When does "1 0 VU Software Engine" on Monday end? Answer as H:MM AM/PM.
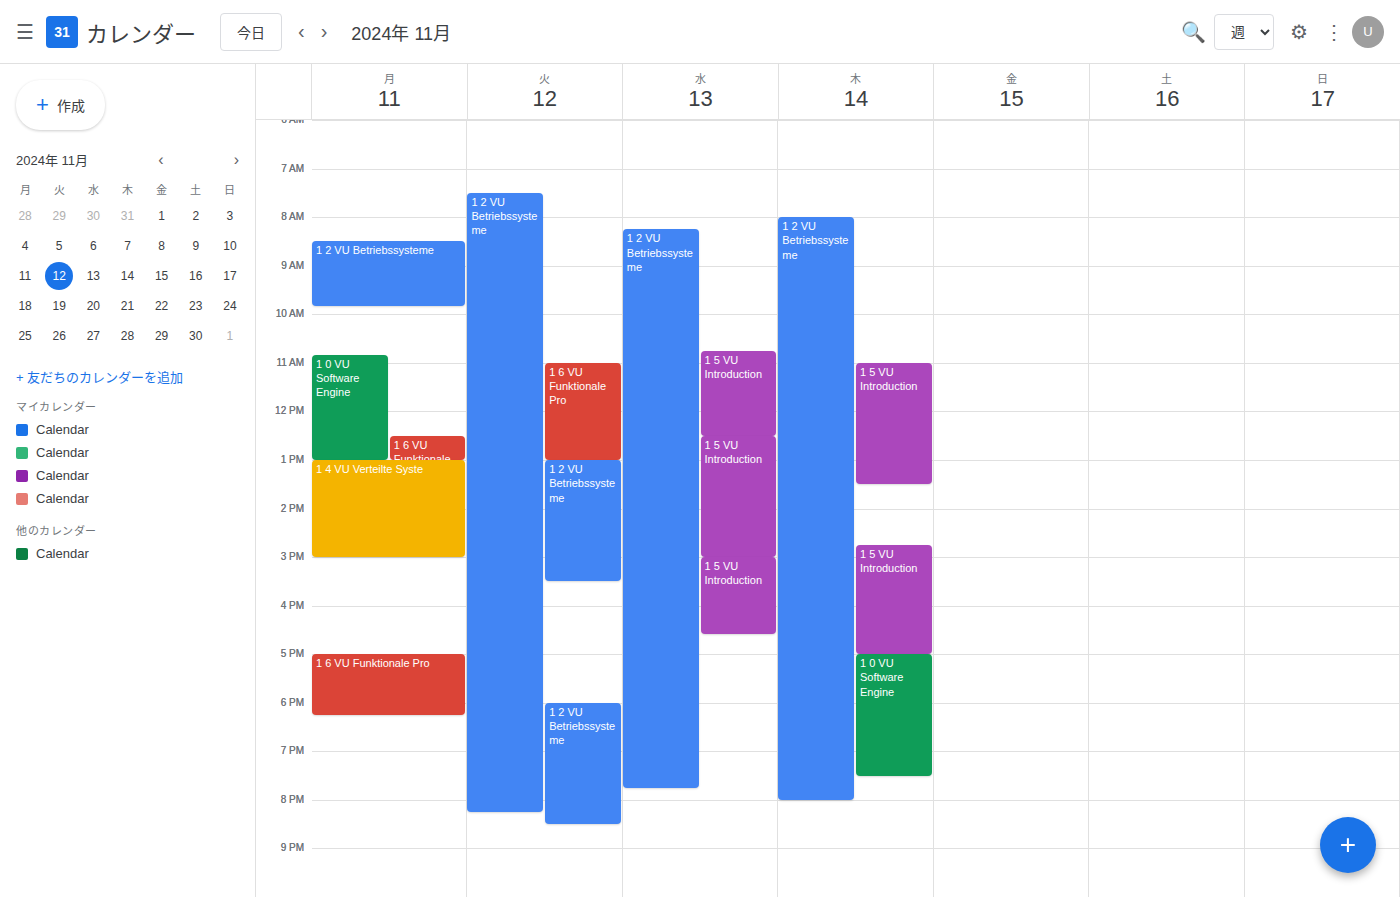
1:00 PM